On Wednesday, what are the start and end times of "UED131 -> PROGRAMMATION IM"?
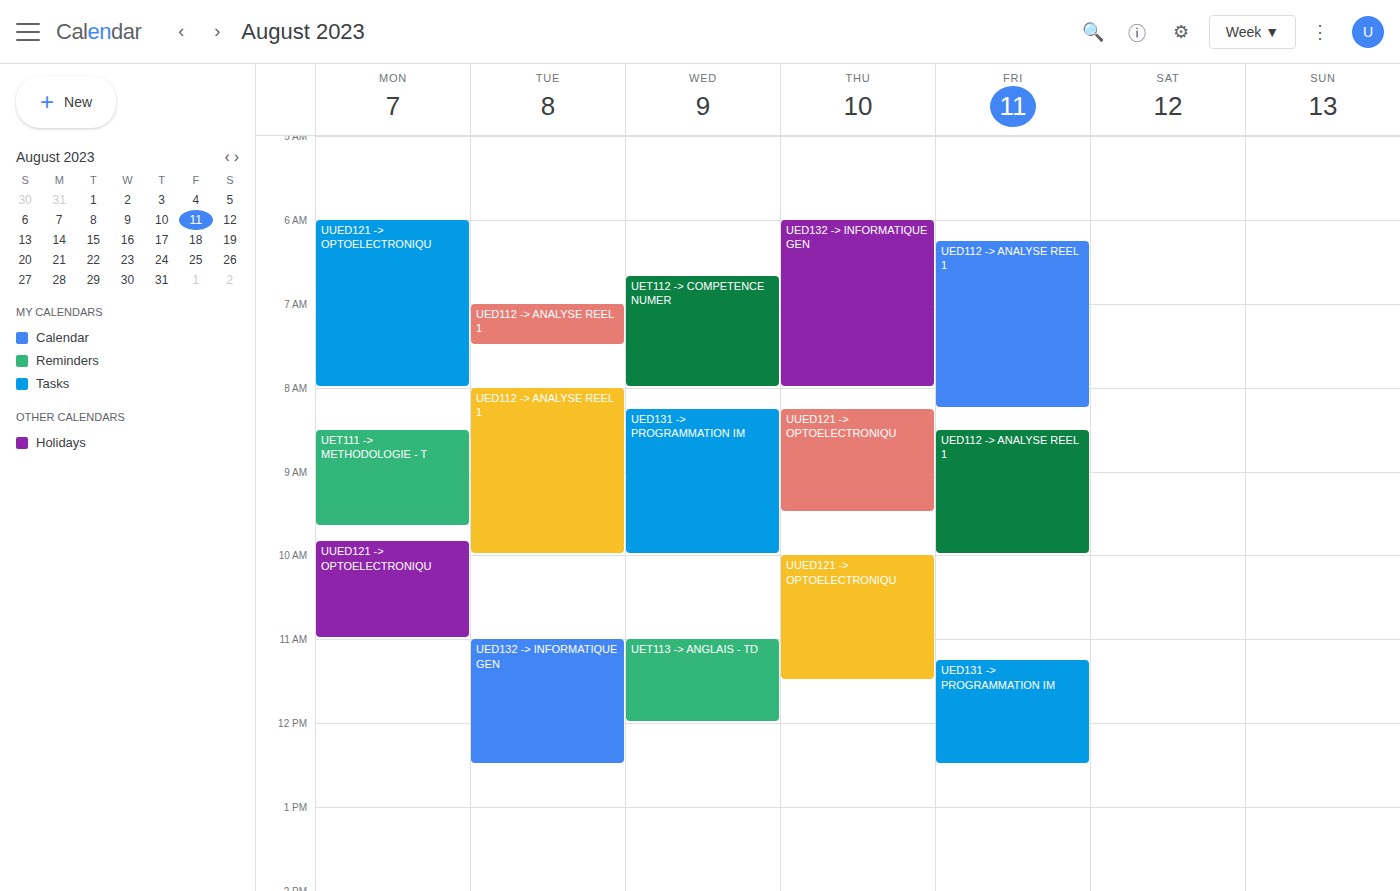
8:15 AM to 10:00 AM